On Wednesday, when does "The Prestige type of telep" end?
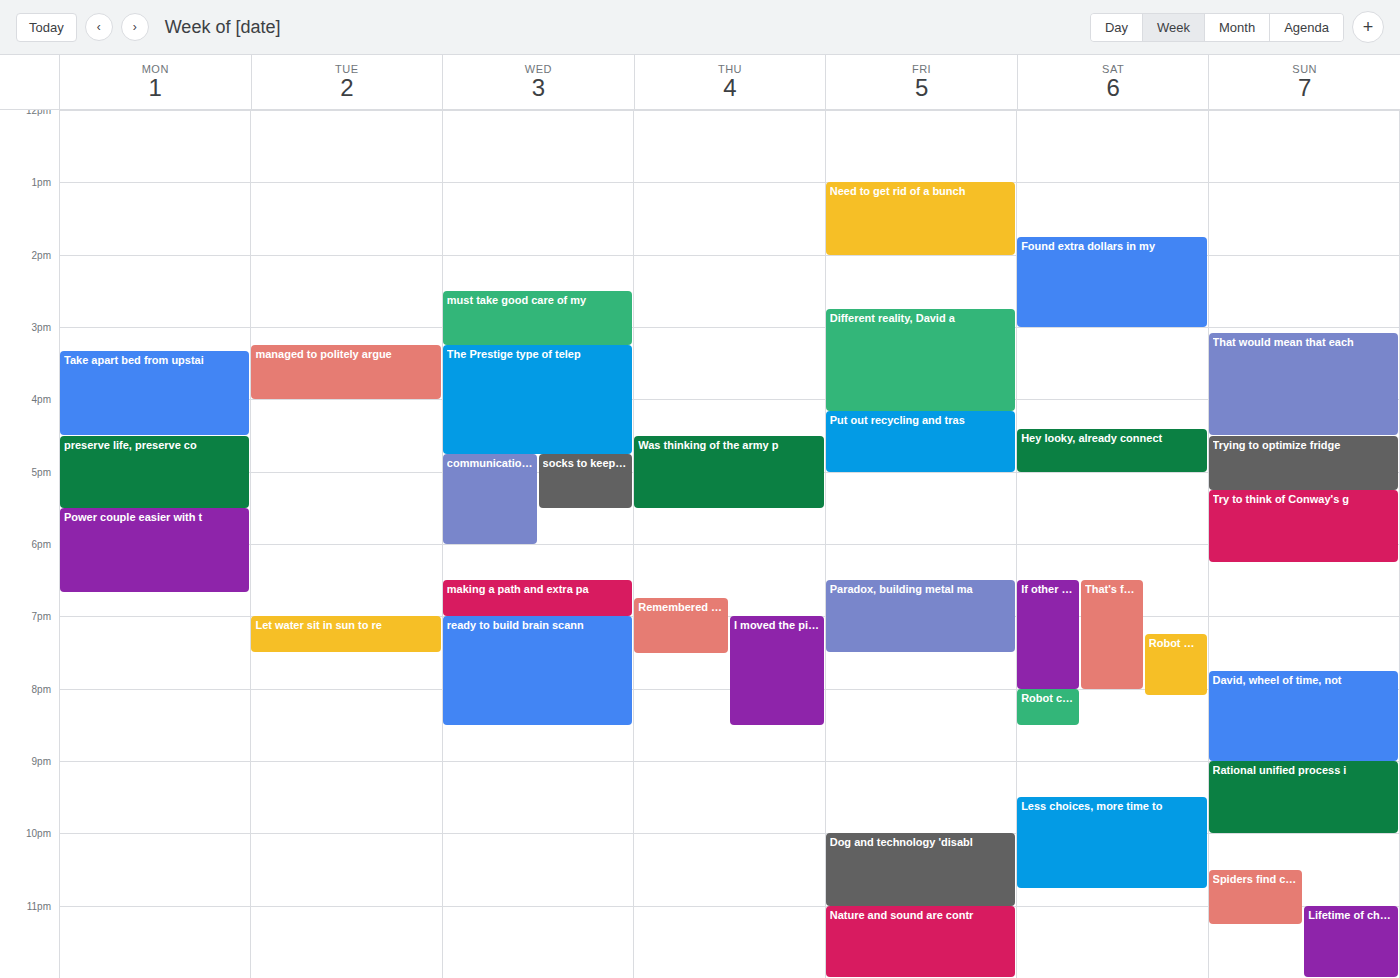
4:45 PM